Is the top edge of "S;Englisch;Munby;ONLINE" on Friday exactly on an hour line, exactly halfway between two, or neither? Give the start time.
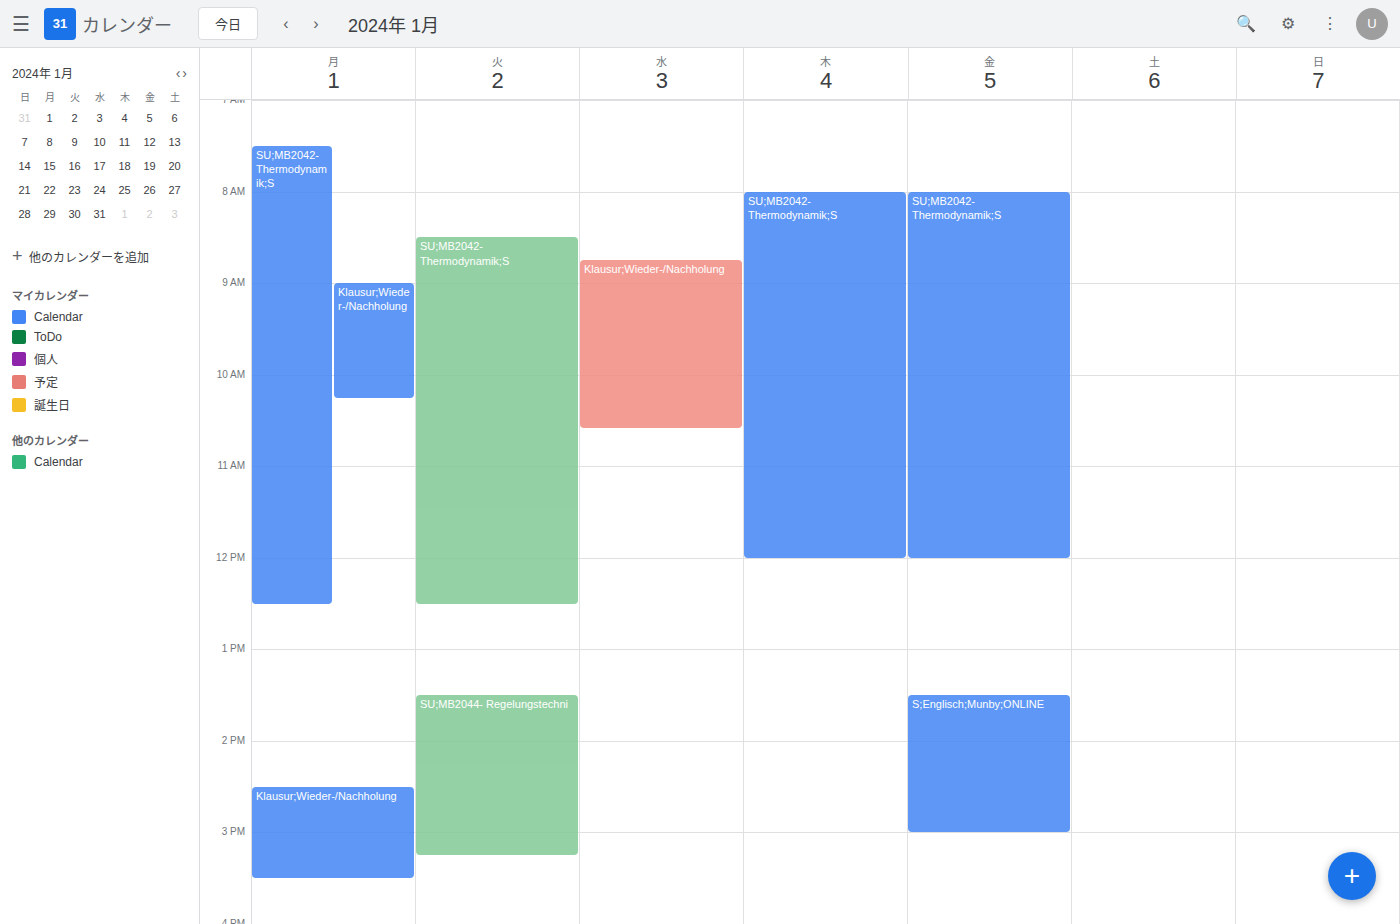
1:30 PM -- halfway between the 1 PM and 2 PM lines.